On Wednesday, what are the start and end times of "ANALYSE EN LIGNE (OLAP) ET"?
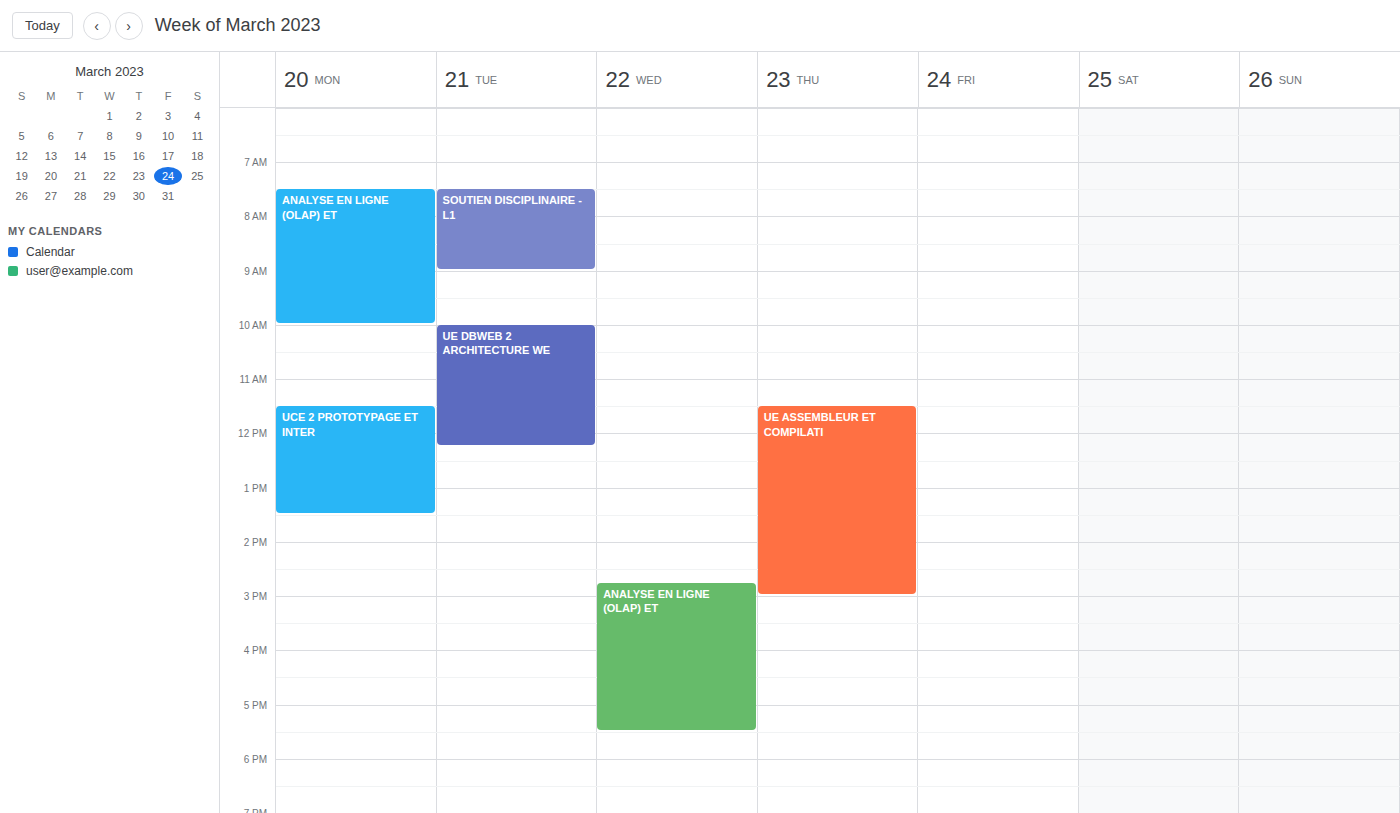
14:45 to 17:30